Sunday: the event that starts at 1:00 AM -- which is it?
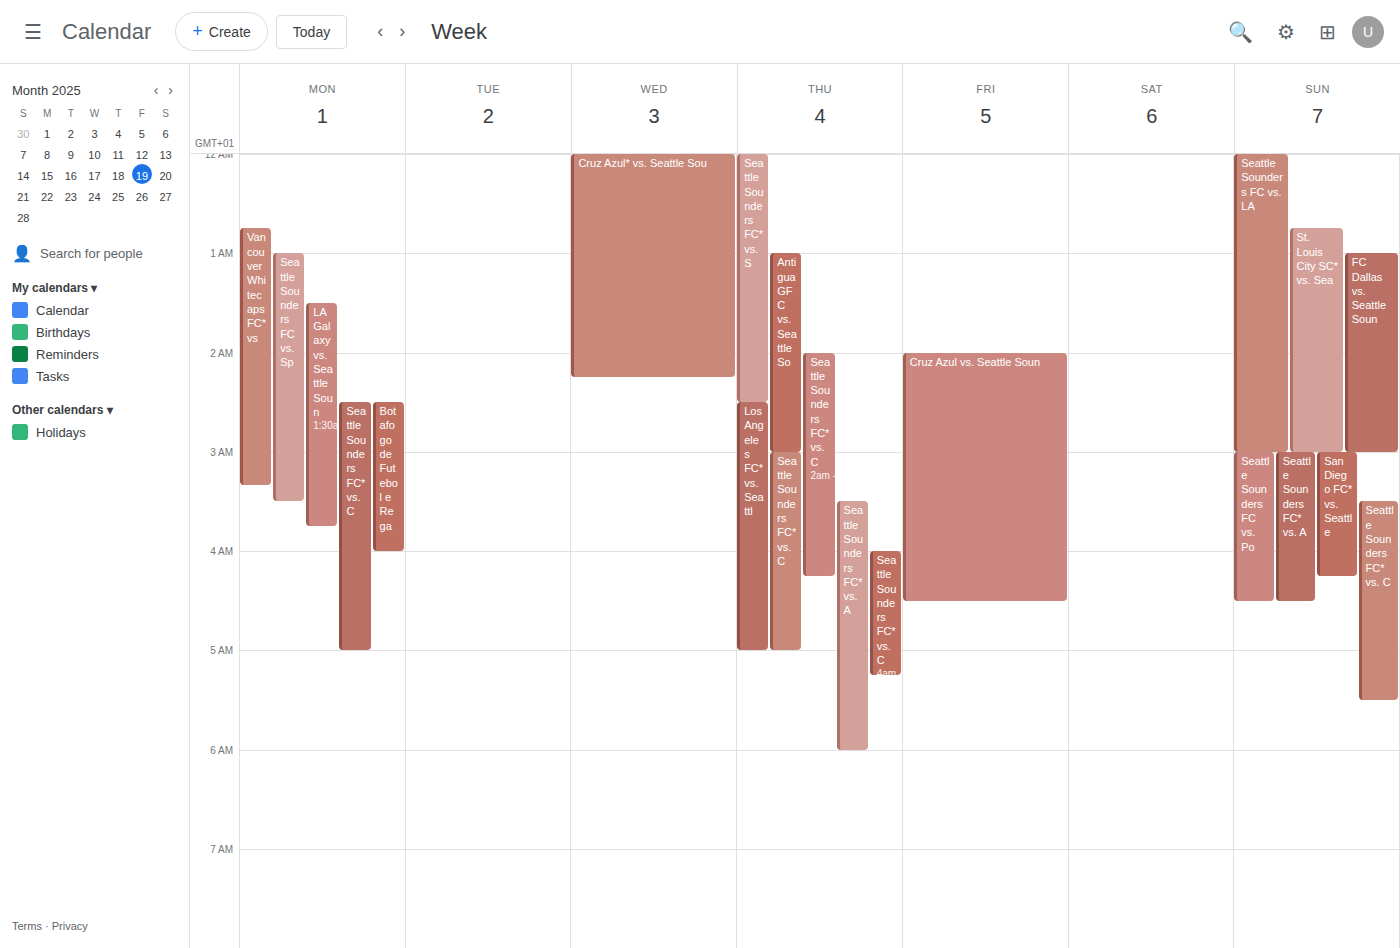
"FC Dallas vs. Seattle Soun"